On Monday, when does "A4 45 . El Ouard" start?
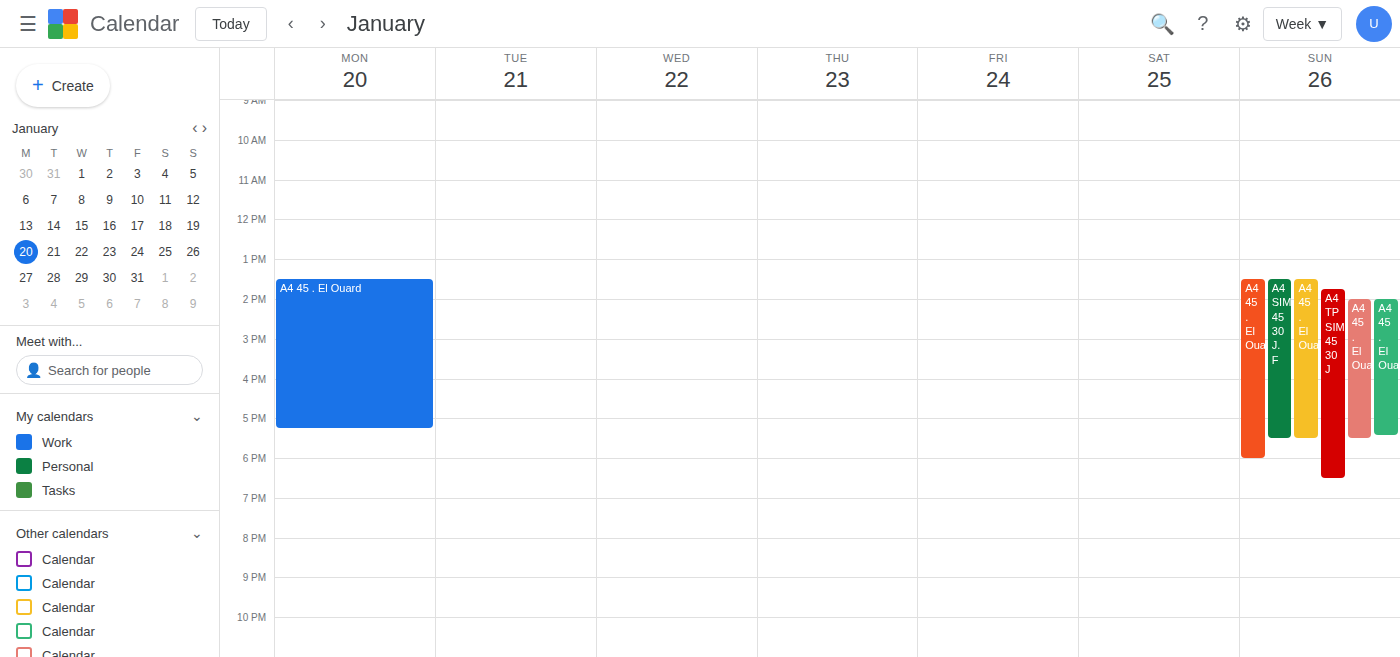
1:30 PM